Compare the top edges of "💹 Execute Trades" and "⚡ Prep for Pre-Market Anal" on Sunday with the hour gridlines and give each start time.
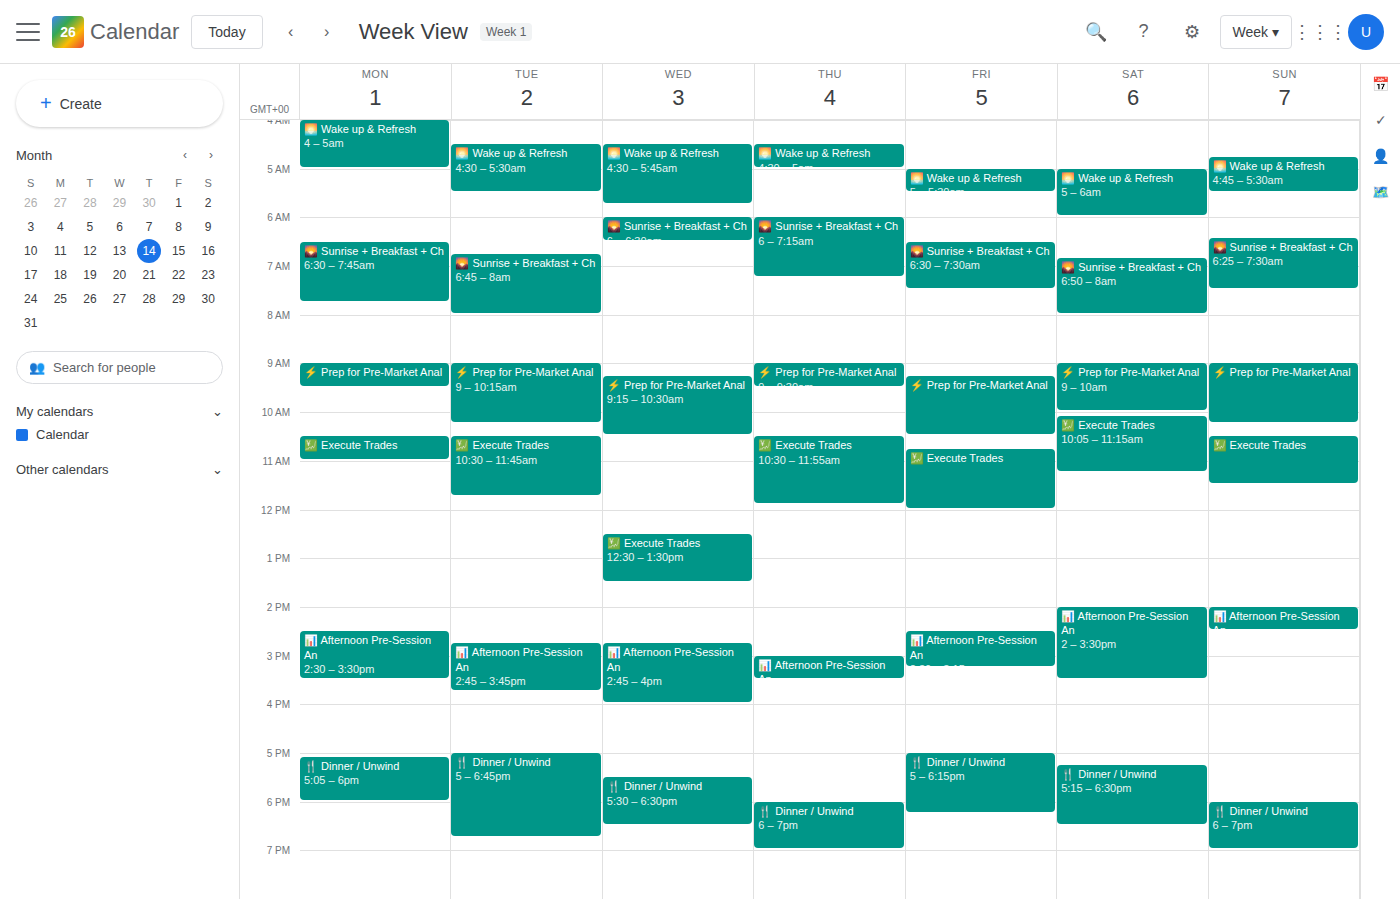
"💹 Execute Trades": 10:30 AM, halfway between the 10 AM and 11 AM lines. "⚡ Prep for Pre-Market Anal": 9:00 AM, exactly on the 9 AM line.